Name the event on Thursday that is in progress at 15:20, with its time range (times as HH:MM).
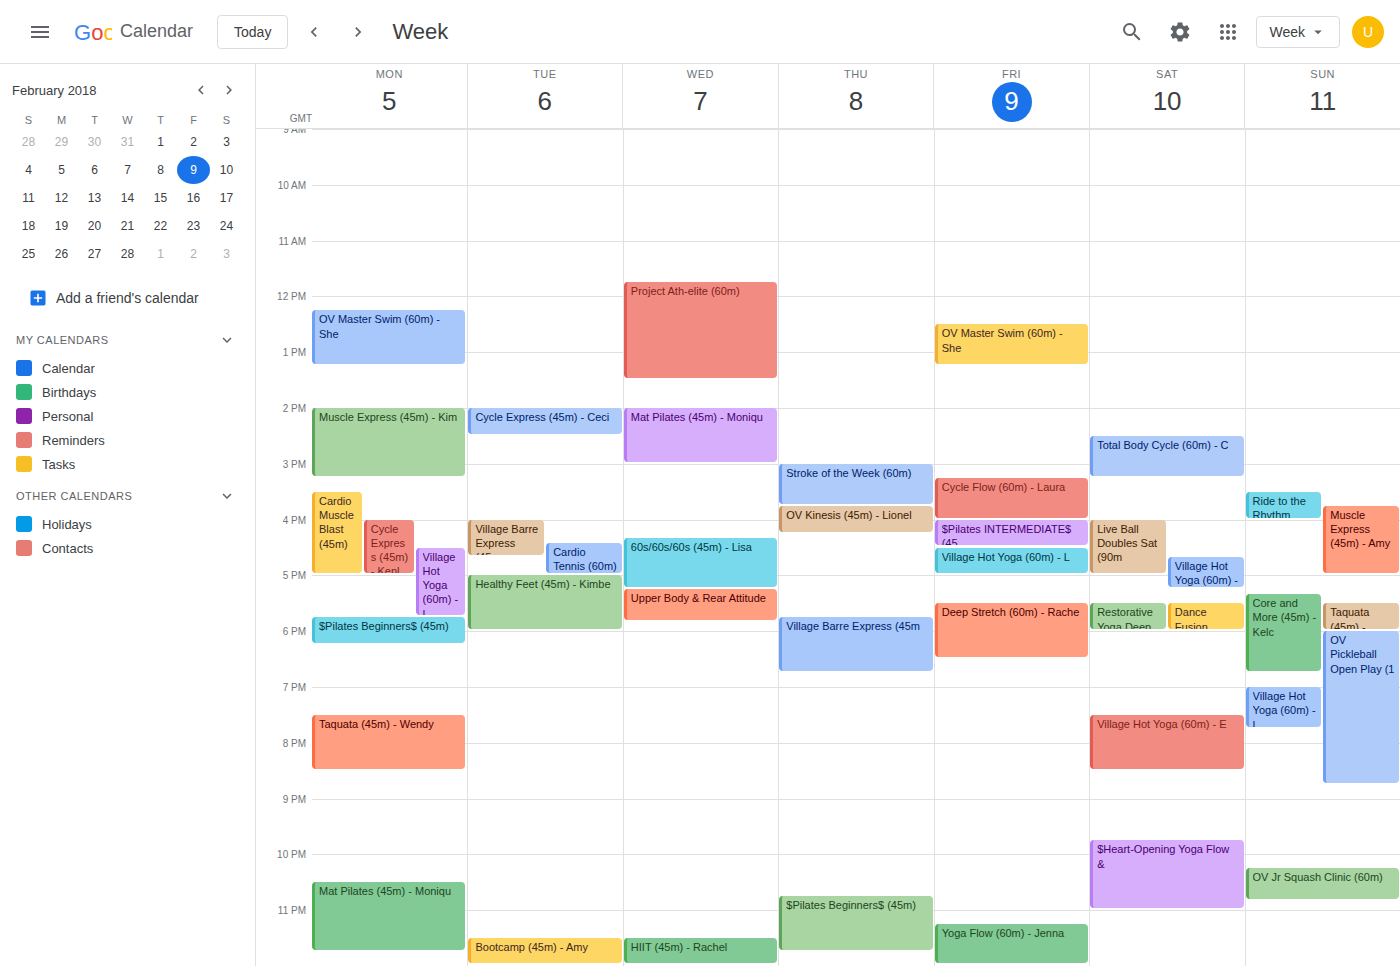
"Stroke of the Week (60m)", 15:00 to 15:45